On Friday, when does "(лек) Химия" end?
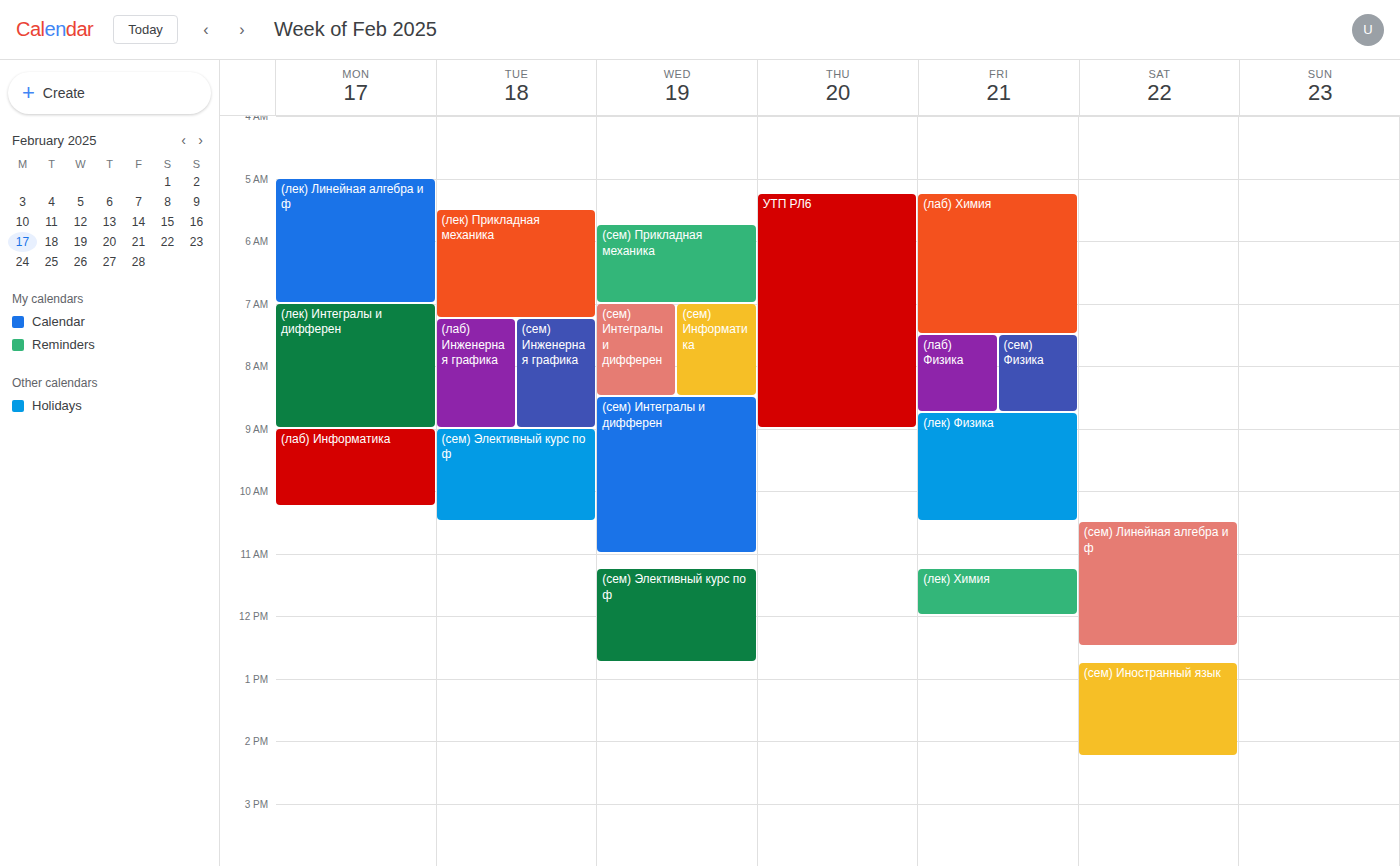
12:00 PM